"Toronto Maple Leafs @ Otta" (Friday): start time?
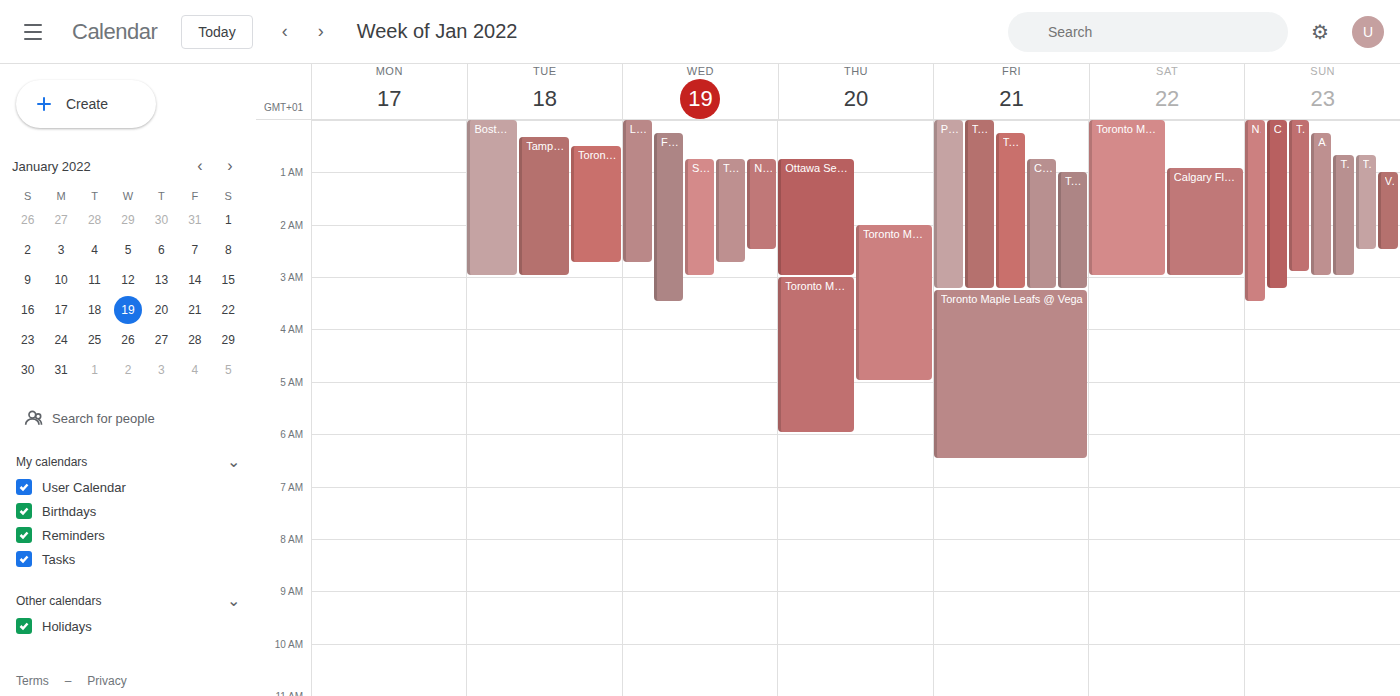
1:00 AM